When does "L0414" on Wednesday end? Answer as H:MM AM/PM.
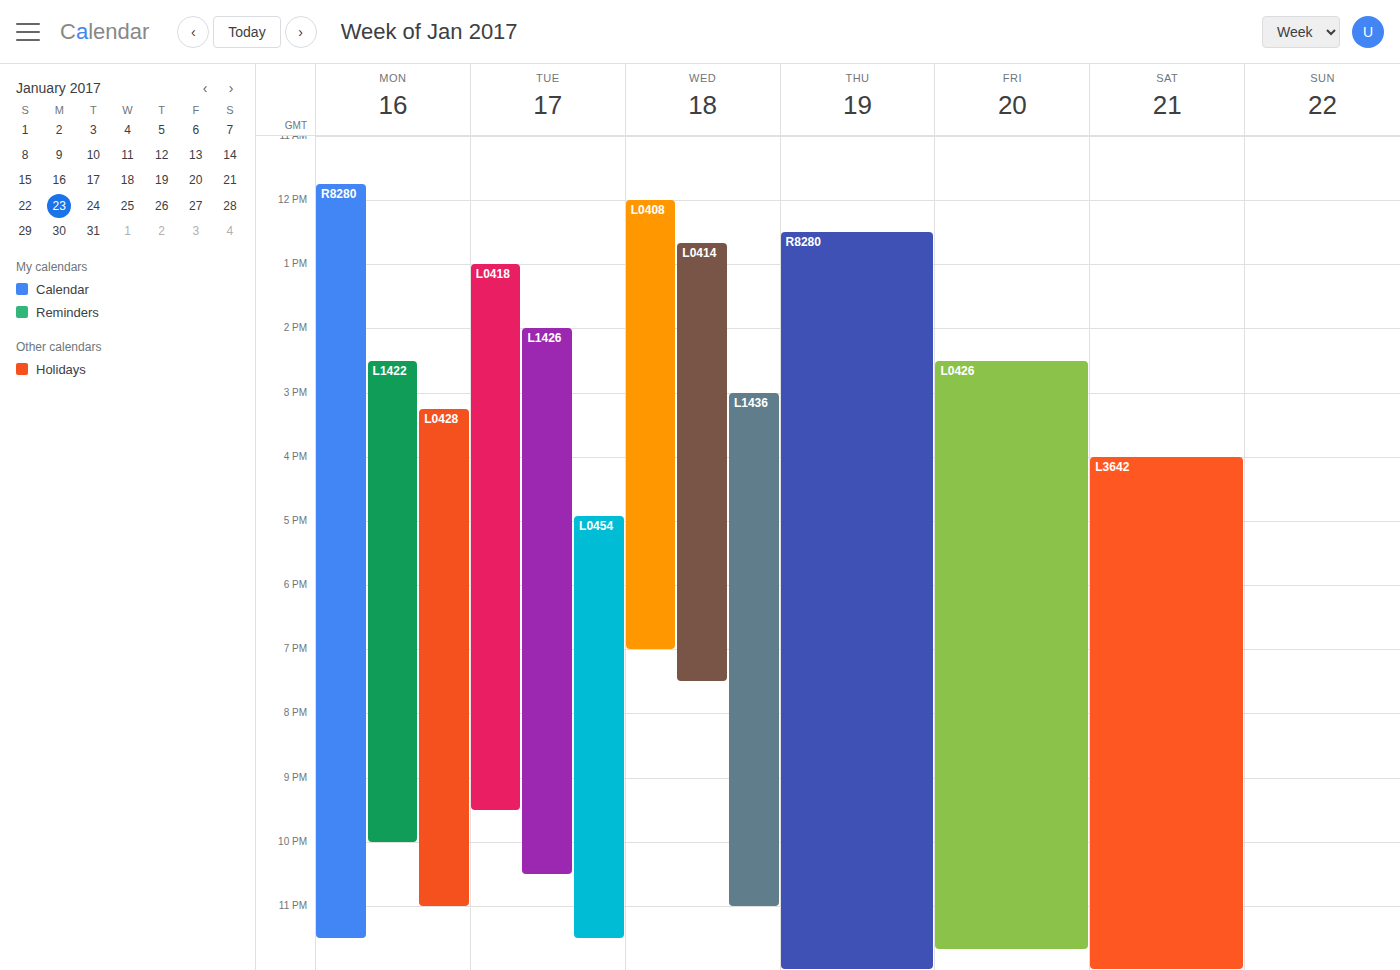
7:30 PM